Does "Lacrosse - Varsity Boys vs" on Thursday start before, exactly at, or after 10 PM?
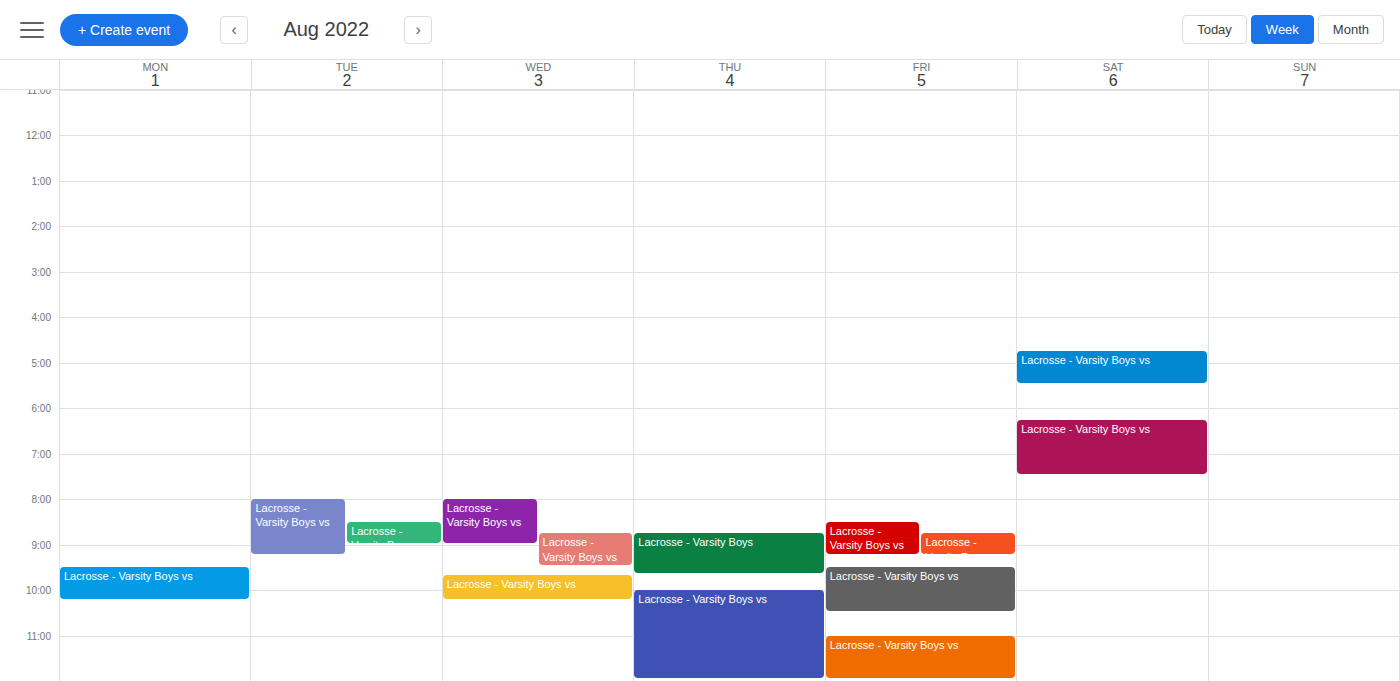
10:00 PM -- exactly at 10 PM, on the 10 PM line.